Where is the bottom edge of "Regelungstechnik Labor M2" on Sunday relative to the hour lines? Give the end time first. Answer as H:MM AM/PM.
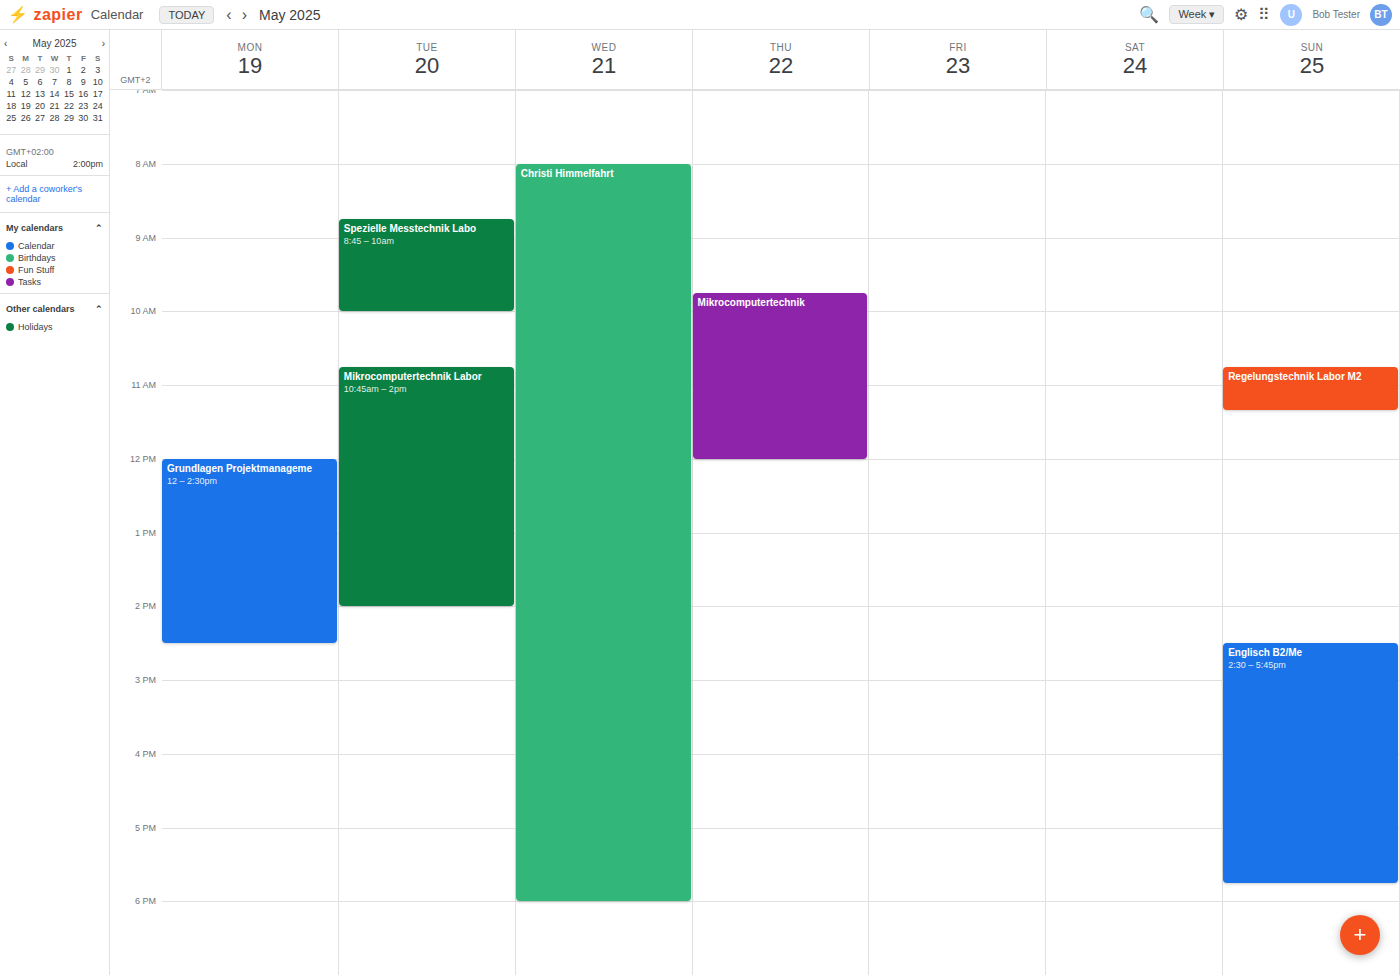
11:20 AM -- neither: 20 minutes below the 11 AM line and 40 minutes above the 12 PM line.